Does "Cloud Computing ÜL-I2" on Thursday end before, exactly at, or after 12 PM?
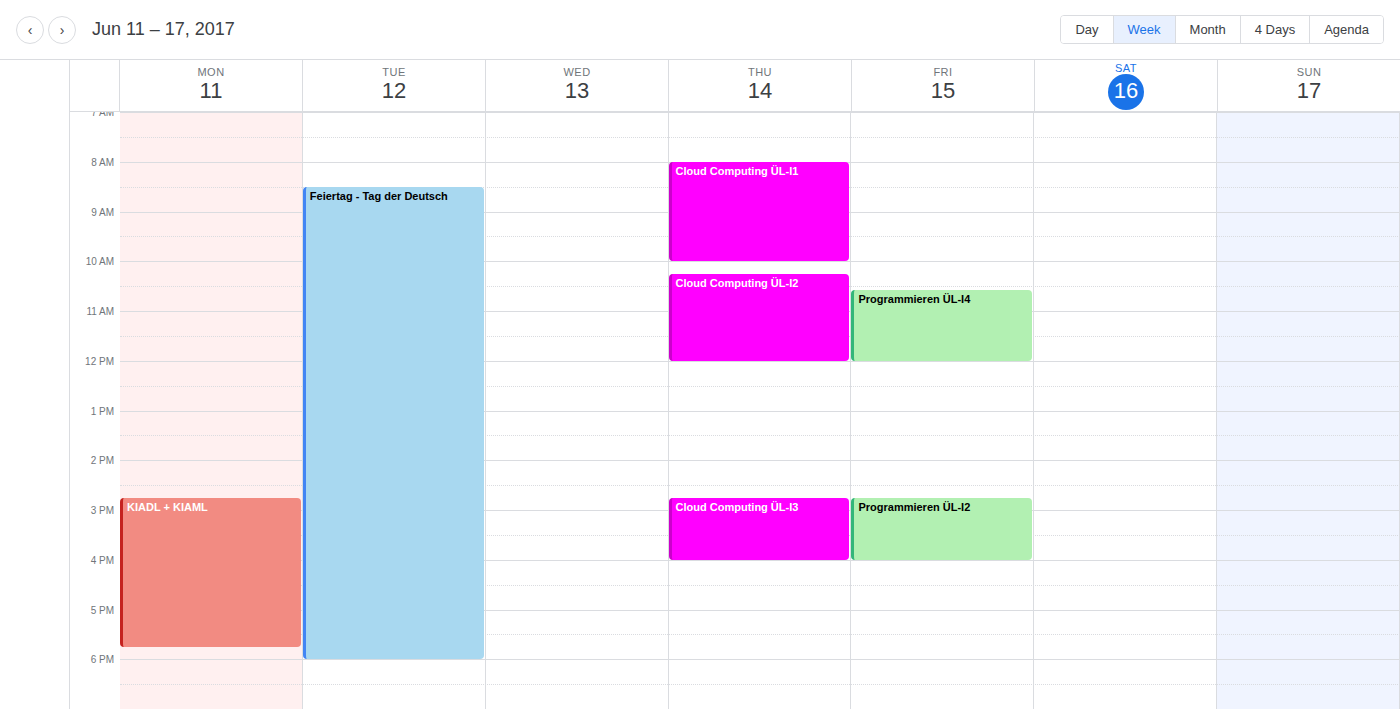
12:00 PM -- exactly at 12 PM, on the 12 PM line.